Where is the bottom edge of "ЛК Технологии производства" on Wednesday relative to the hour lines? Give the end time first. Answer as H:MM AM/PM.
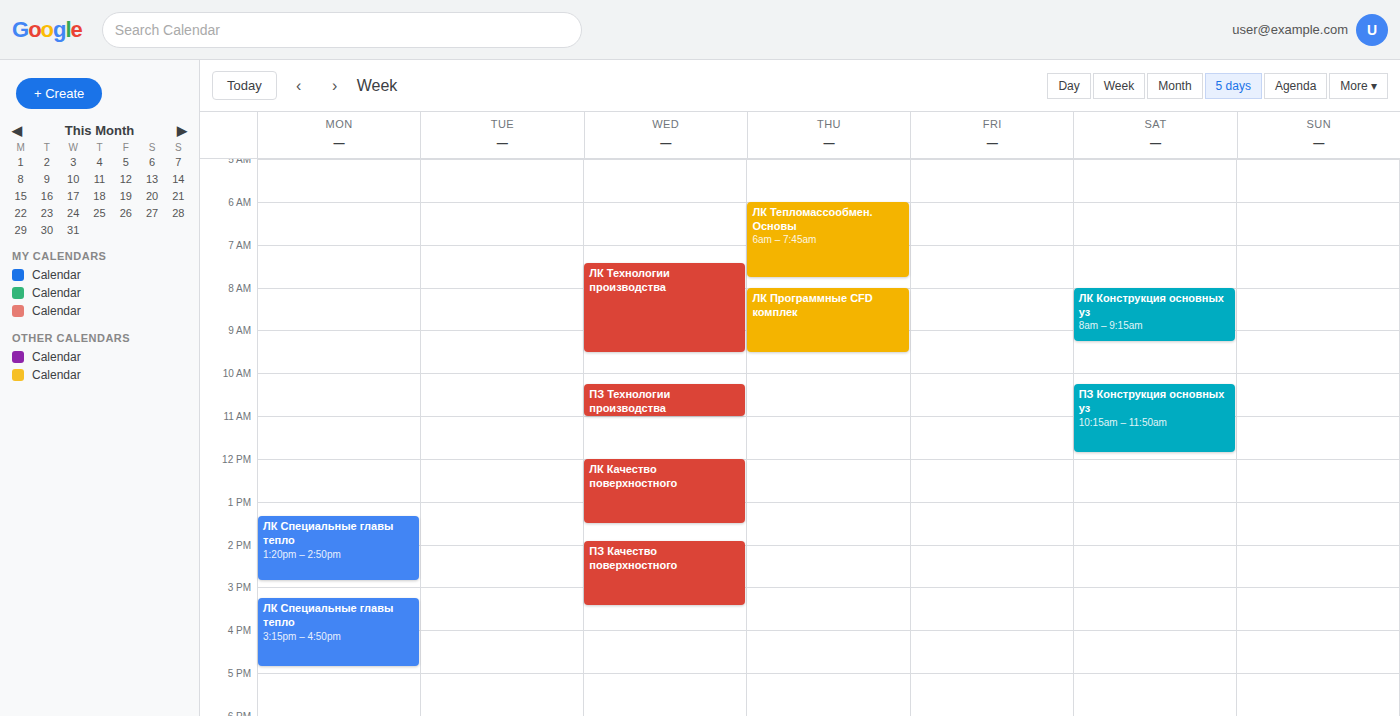
9:30 AM -- halfway between the 9 AM and 10 AM lines.